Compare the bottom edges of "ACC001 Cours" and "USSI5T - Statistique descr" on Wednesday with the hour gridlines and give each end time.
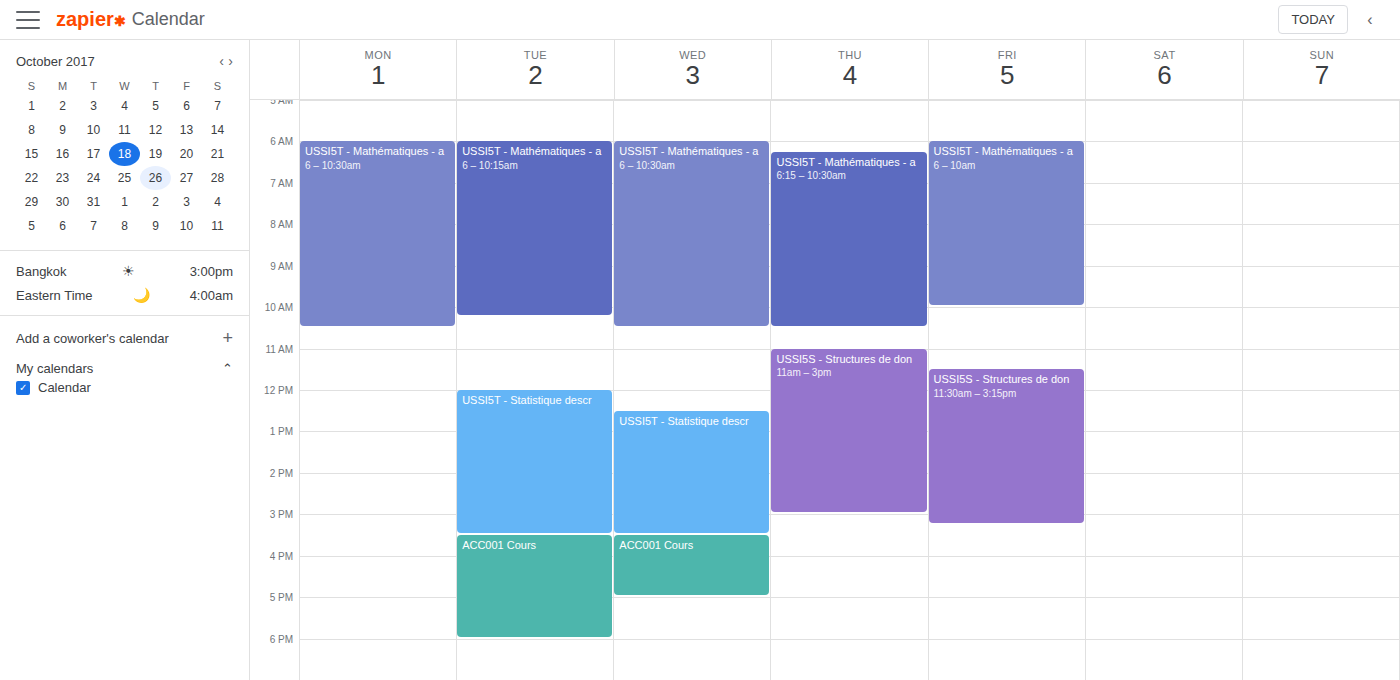
"ACC001 Cours": 5:00 PM, exactly on the 5 PM line. "USSI5T - Statistique descr": 3:30 PM, halfway between the 3 PM and 4 PM lines.